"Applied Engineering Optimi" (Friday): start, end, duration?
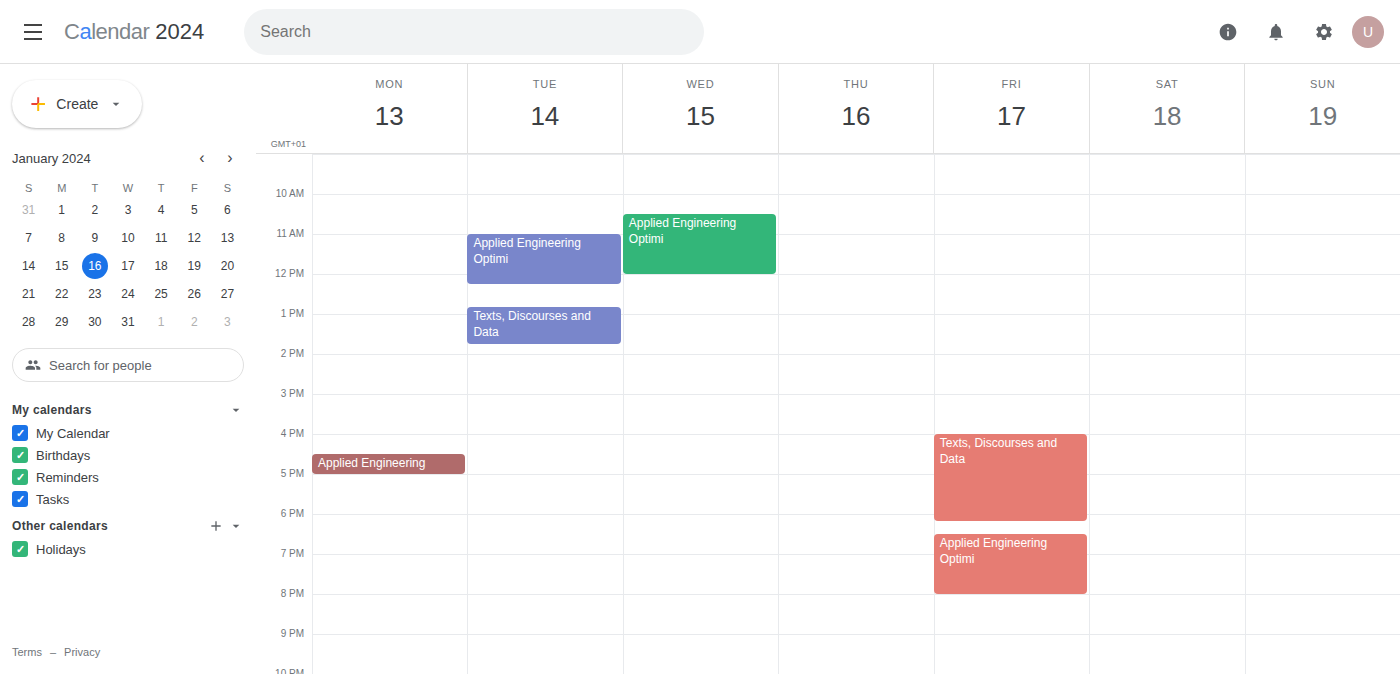
6:30 PM to 8:00 PM, 1 hour 30 minutes